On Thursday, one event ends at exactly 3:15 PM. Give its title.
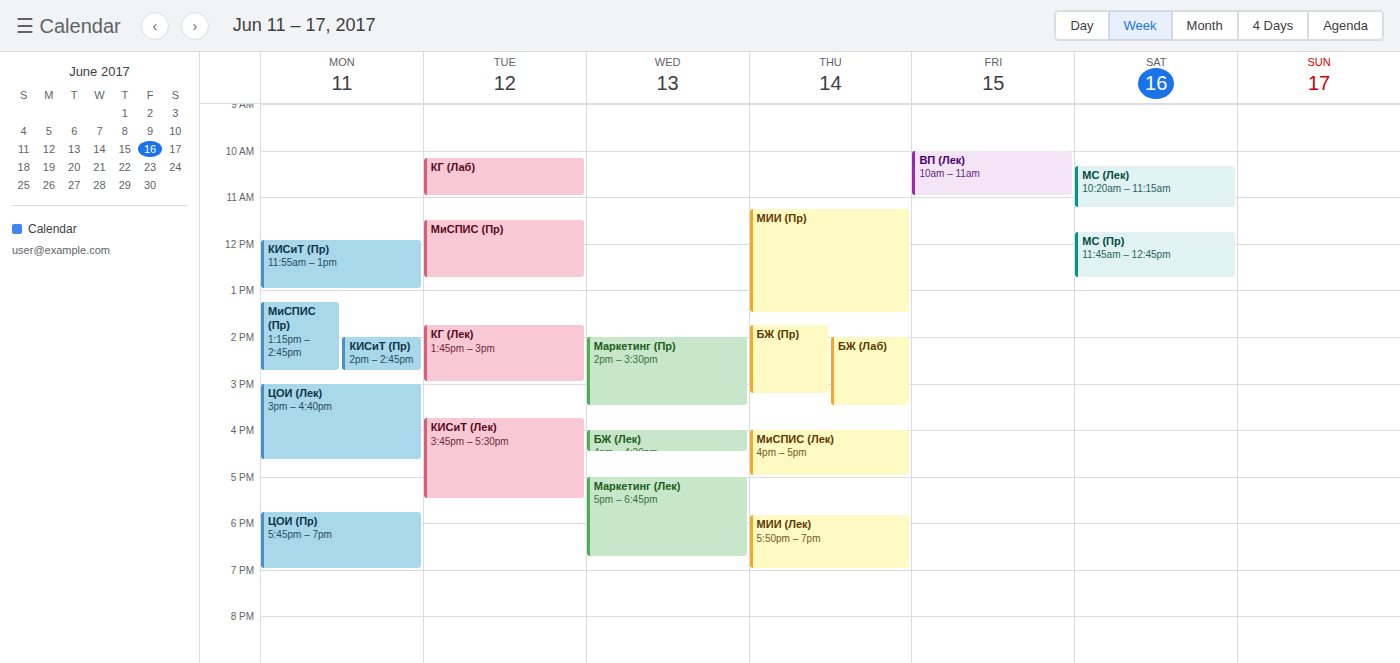
"БЖ (Пр)"